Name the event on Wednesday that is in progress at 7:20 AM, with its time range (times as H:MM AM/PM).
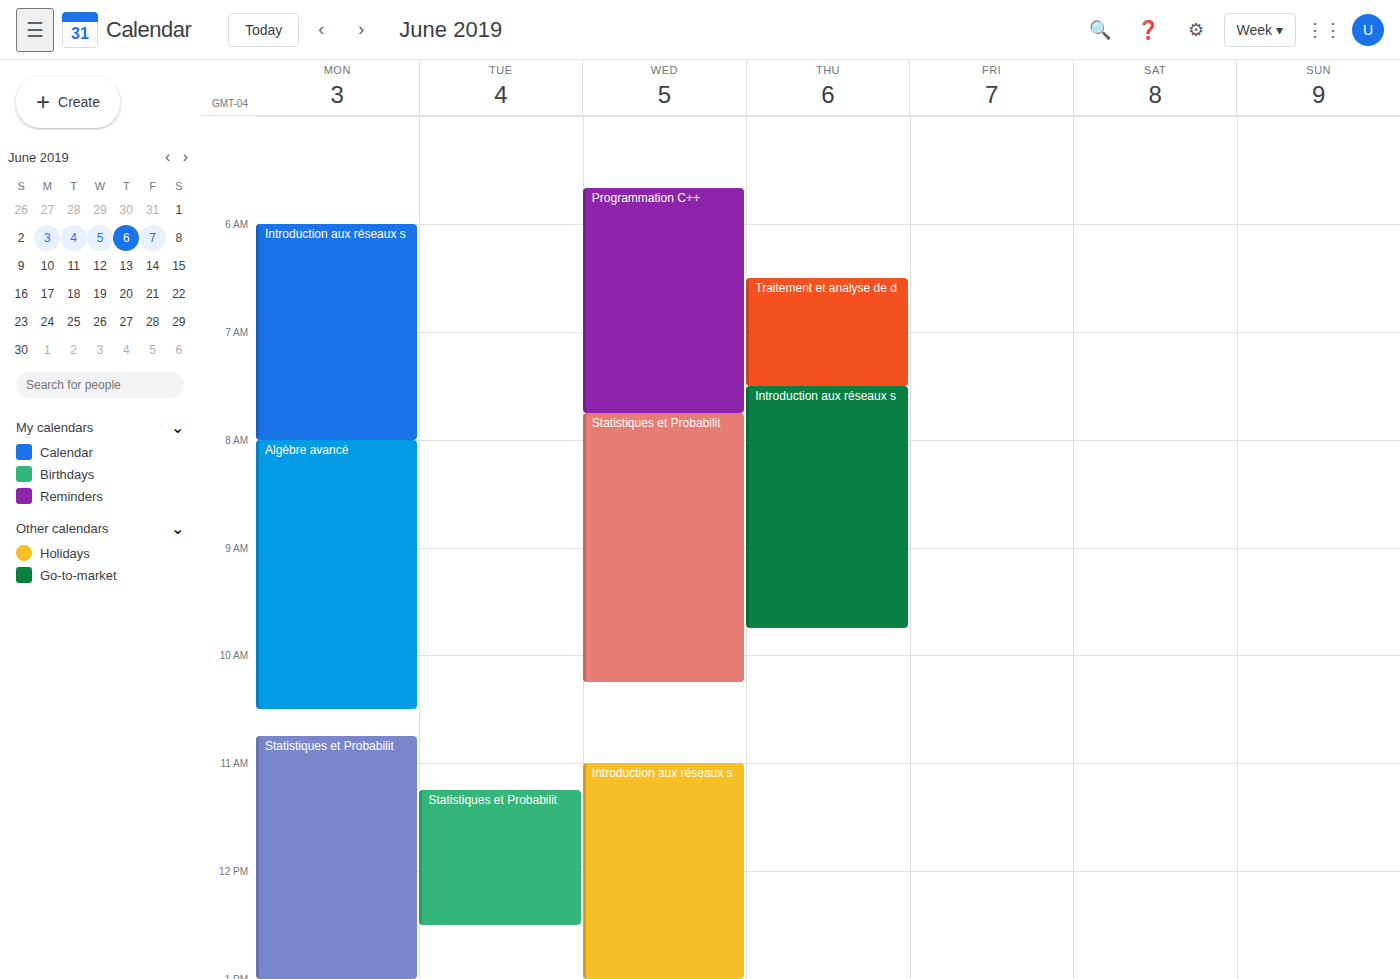
"Programmation C++", 5:40 AM to 7:45 AM